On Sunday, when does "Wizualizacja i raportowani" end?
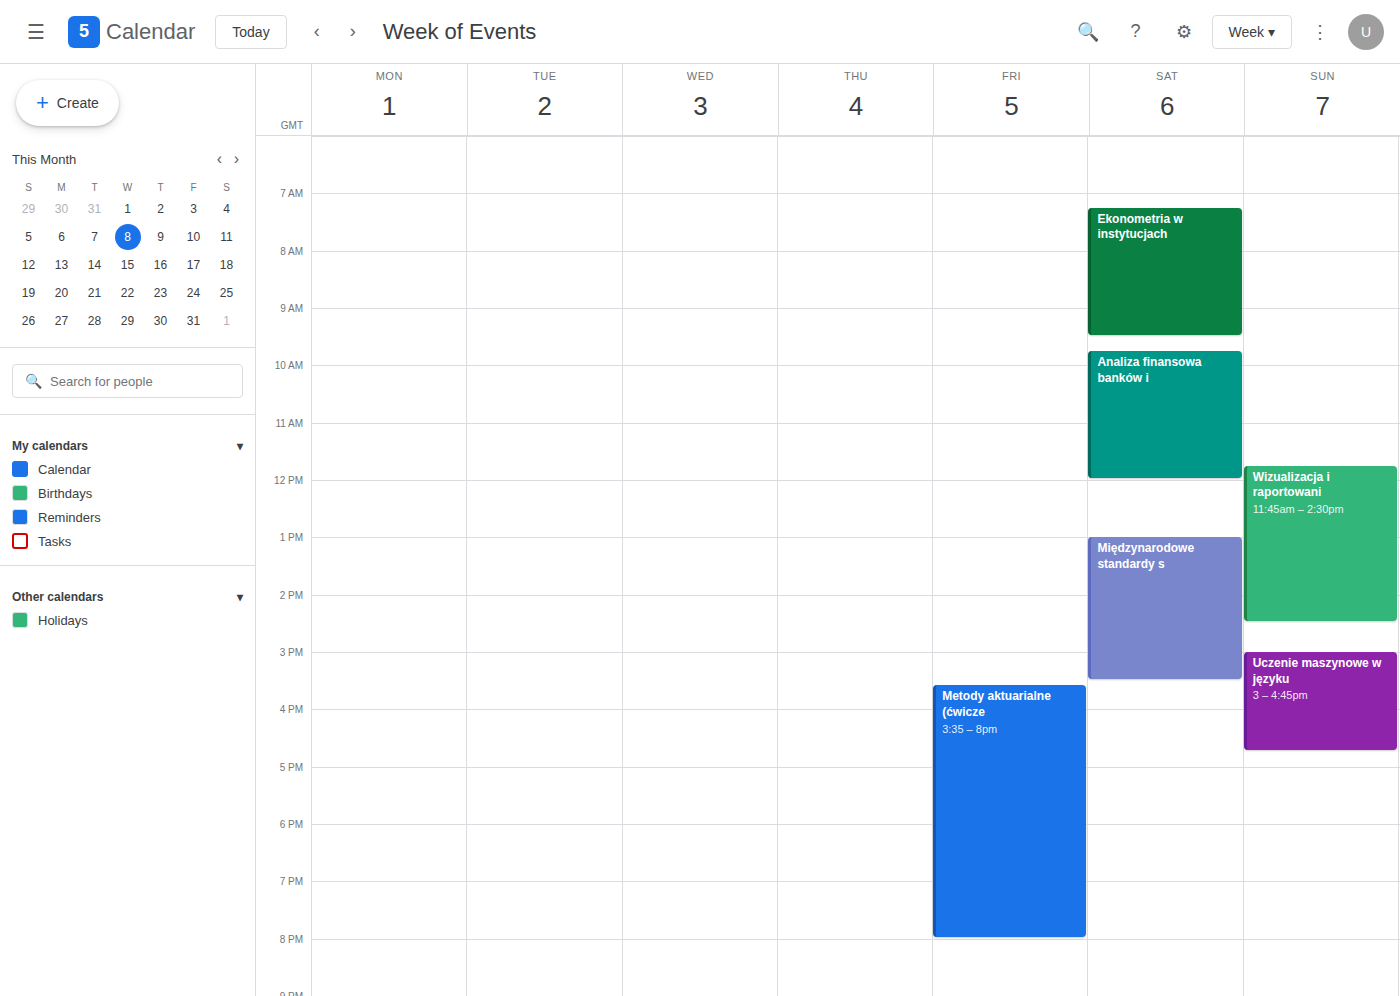
2:30 PM